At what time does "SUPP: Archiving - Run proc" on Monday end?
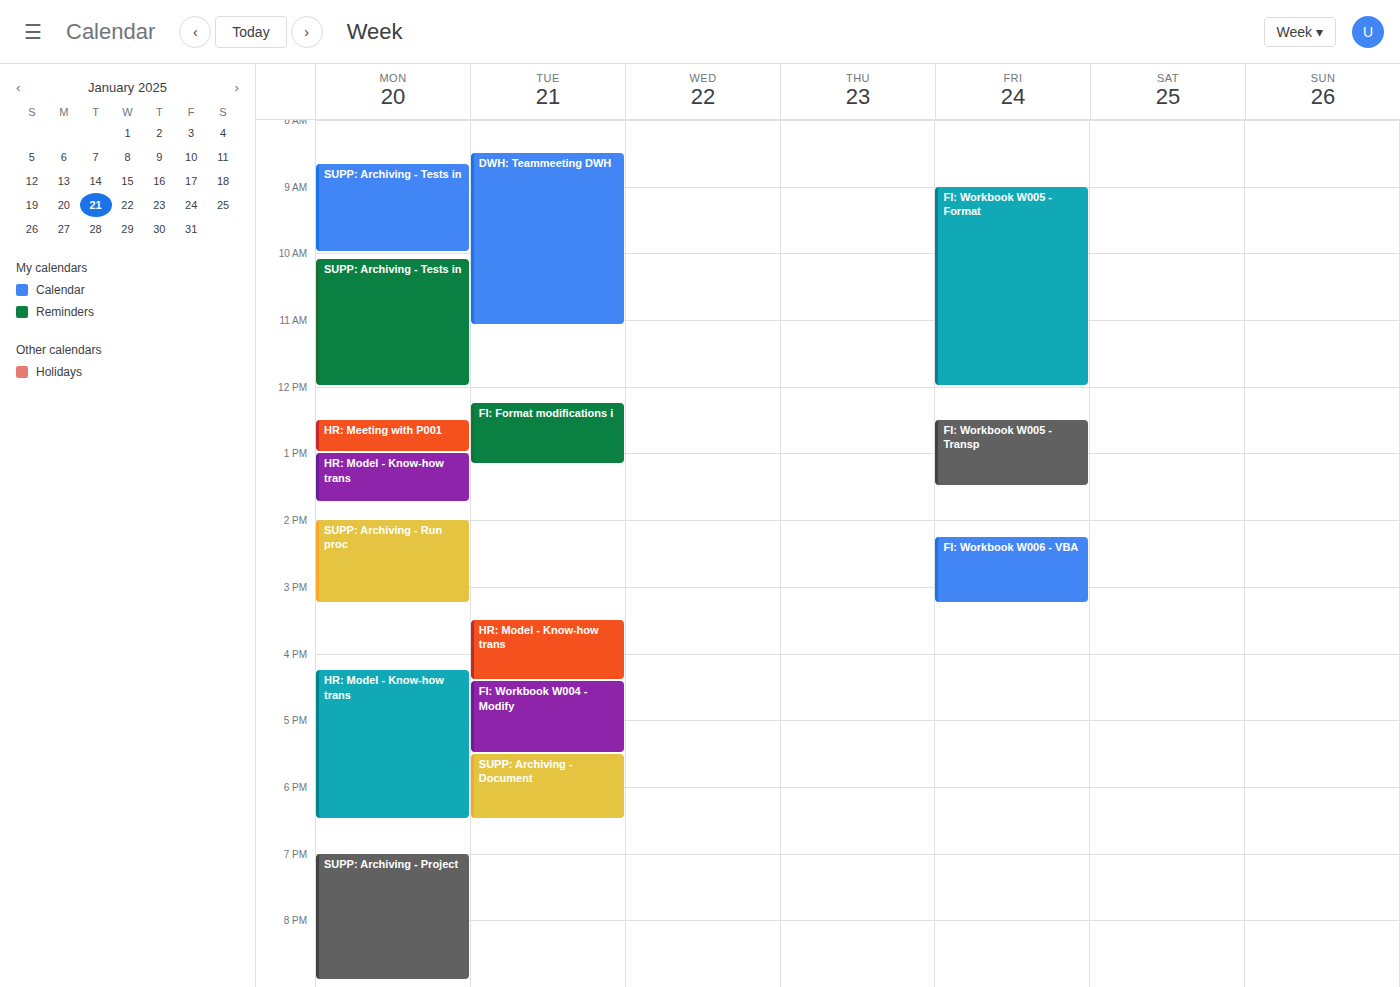
15:15